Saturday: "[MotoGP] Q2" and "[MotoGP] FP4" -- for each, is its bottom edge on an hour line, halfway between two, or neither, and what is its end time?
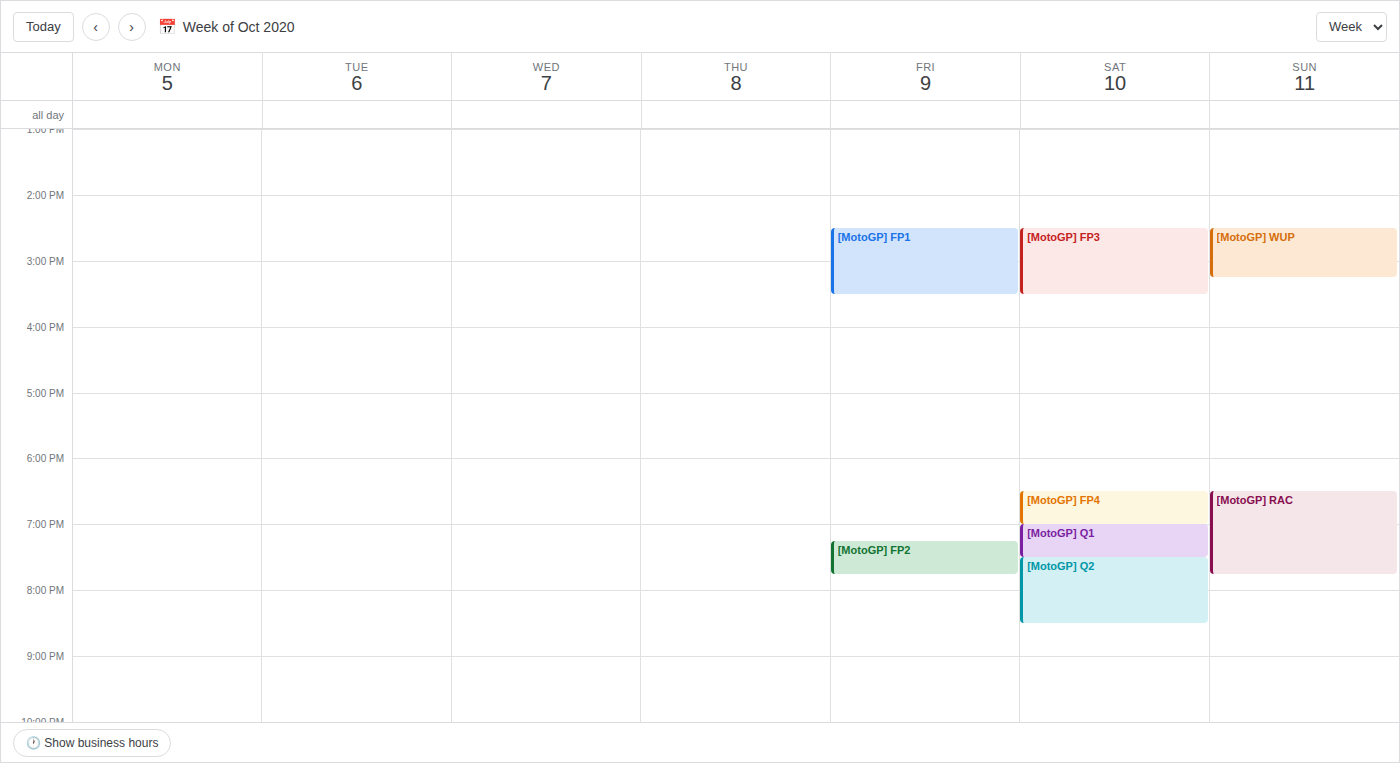
"[MotoGP] Q2": 8:30 PM, halfway between the 8 PM and 9 PM lines. "[MotoGP] FP4": 7:00 PM, exactly on the 7 PM line.